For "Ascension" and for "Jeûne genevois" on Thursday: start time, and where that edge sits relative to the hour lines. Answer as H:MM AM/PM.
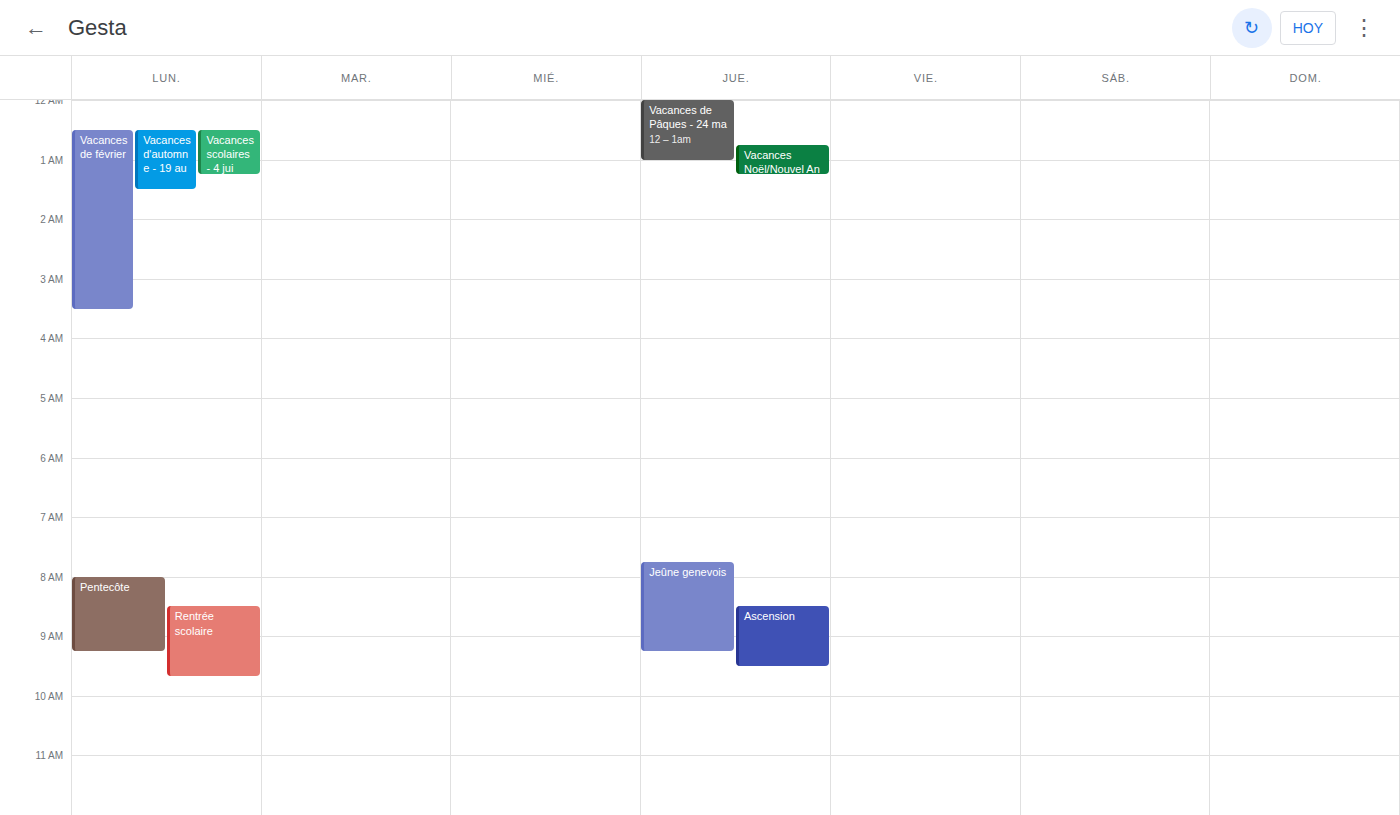
"Ascension": 8:30 AM, halfway between the 8 AM and 9 AM lines. "Jeûne genevois": 7:45 AM, neither: three quarters of the way from the 7 AM line to the 8 AM line.